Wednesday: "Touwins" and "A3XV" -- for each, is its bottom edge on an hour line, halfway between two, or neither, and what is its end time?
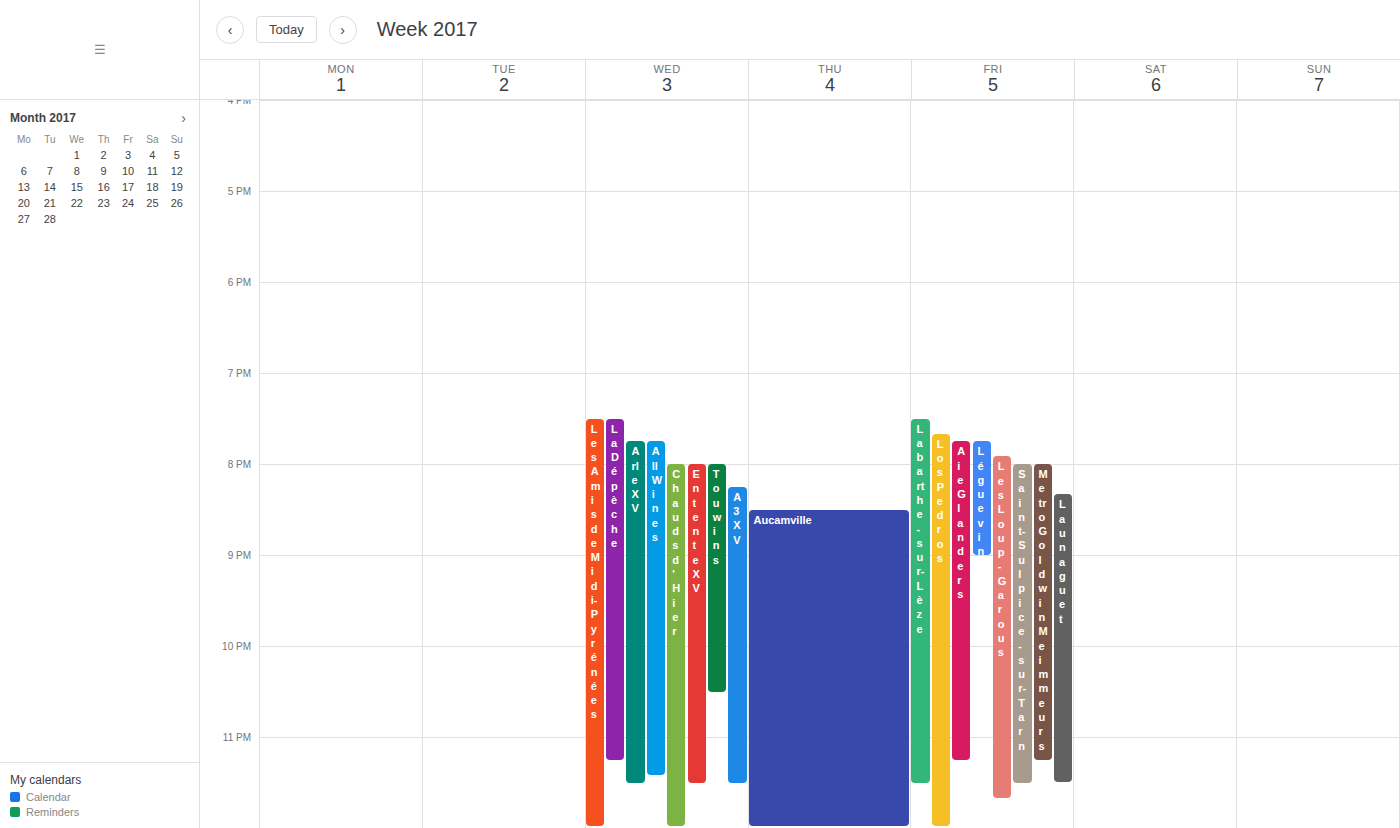
"Touwins": 22:30, halfway between the 22:00 and 23:00 lines. "A3XV": 23:30, halfway between the 23:00 and 24:00 lines.